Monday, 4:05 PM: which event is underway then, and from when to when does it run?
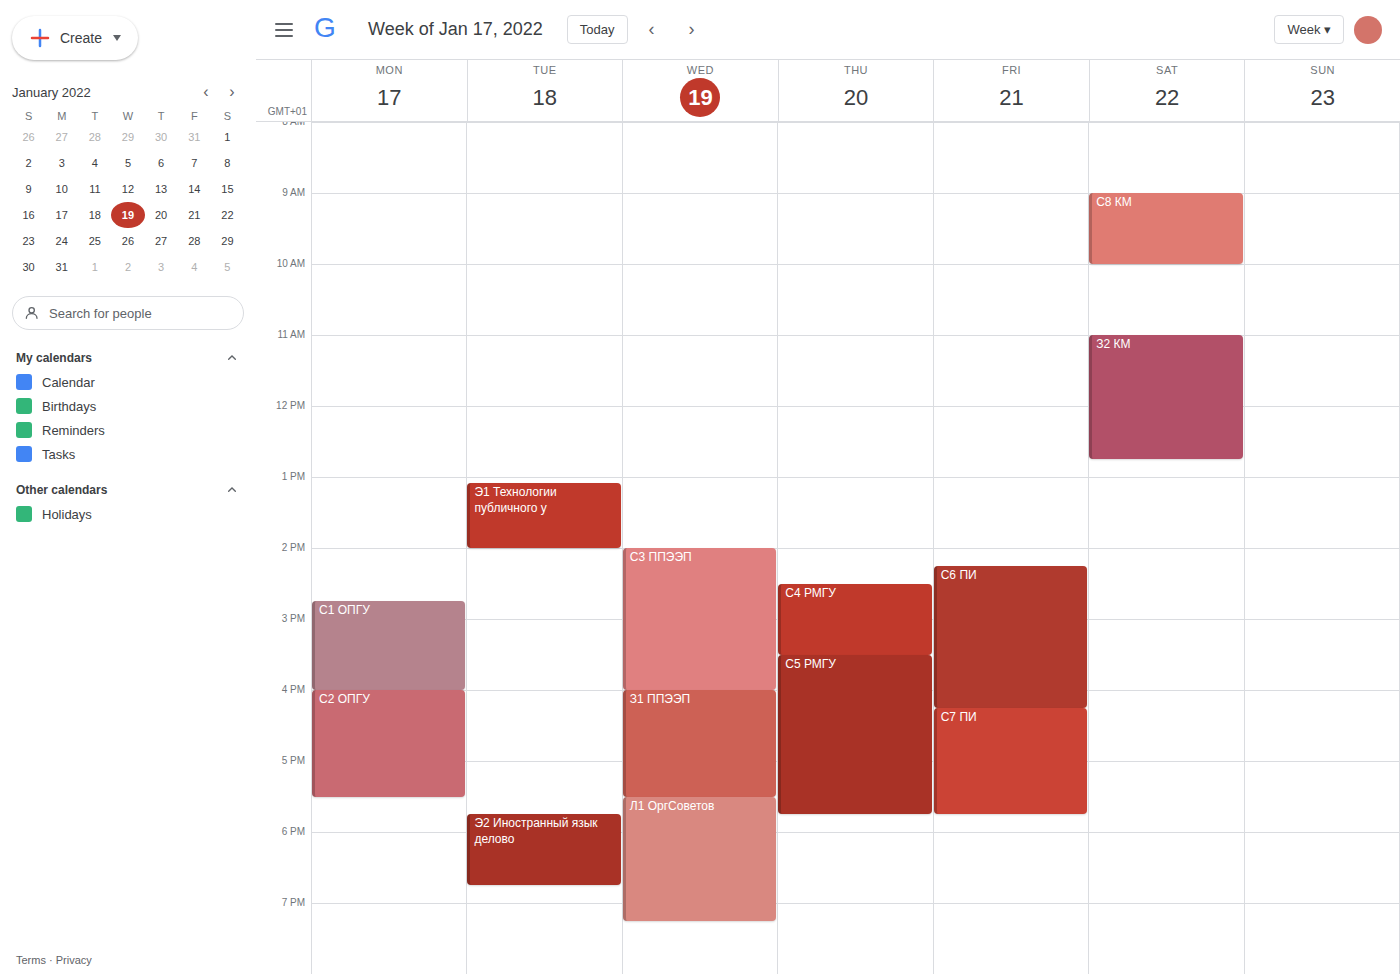
"С2 ОПГУ", 4:00 PM to 5:30 PM